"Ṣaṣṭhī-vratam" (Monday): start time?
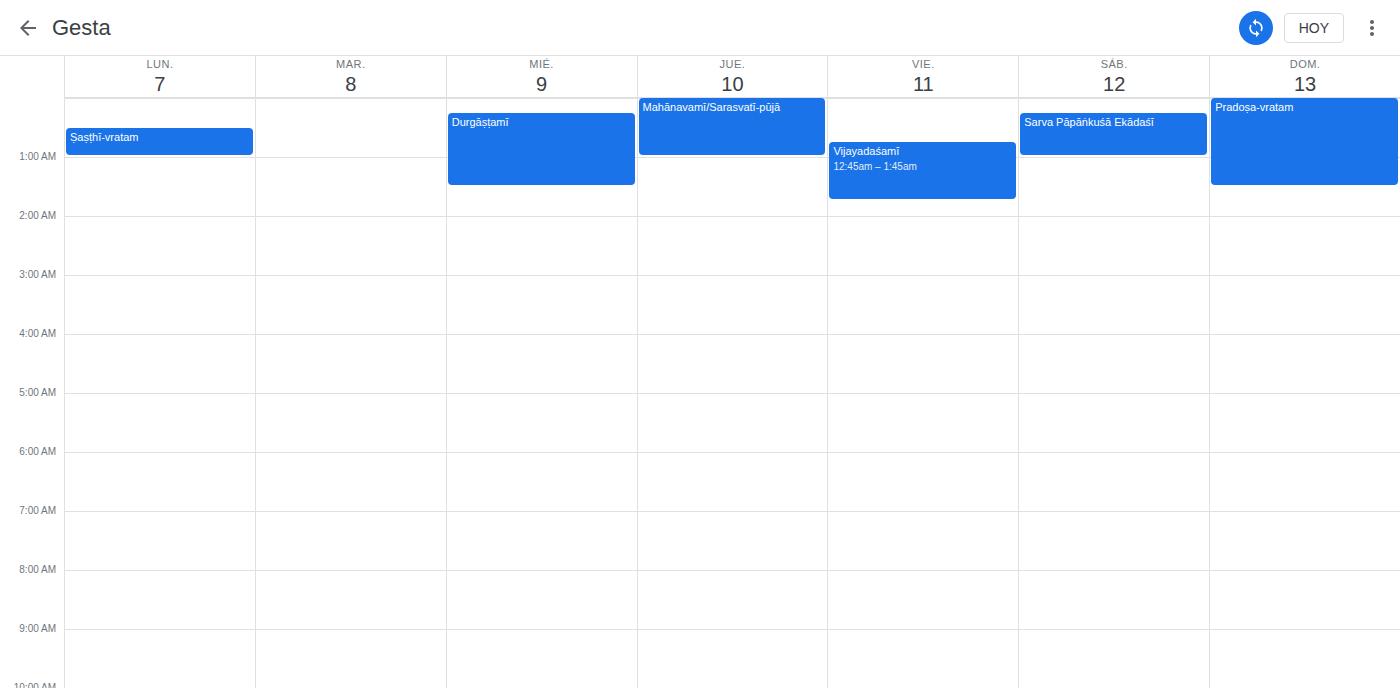
12:30 AM